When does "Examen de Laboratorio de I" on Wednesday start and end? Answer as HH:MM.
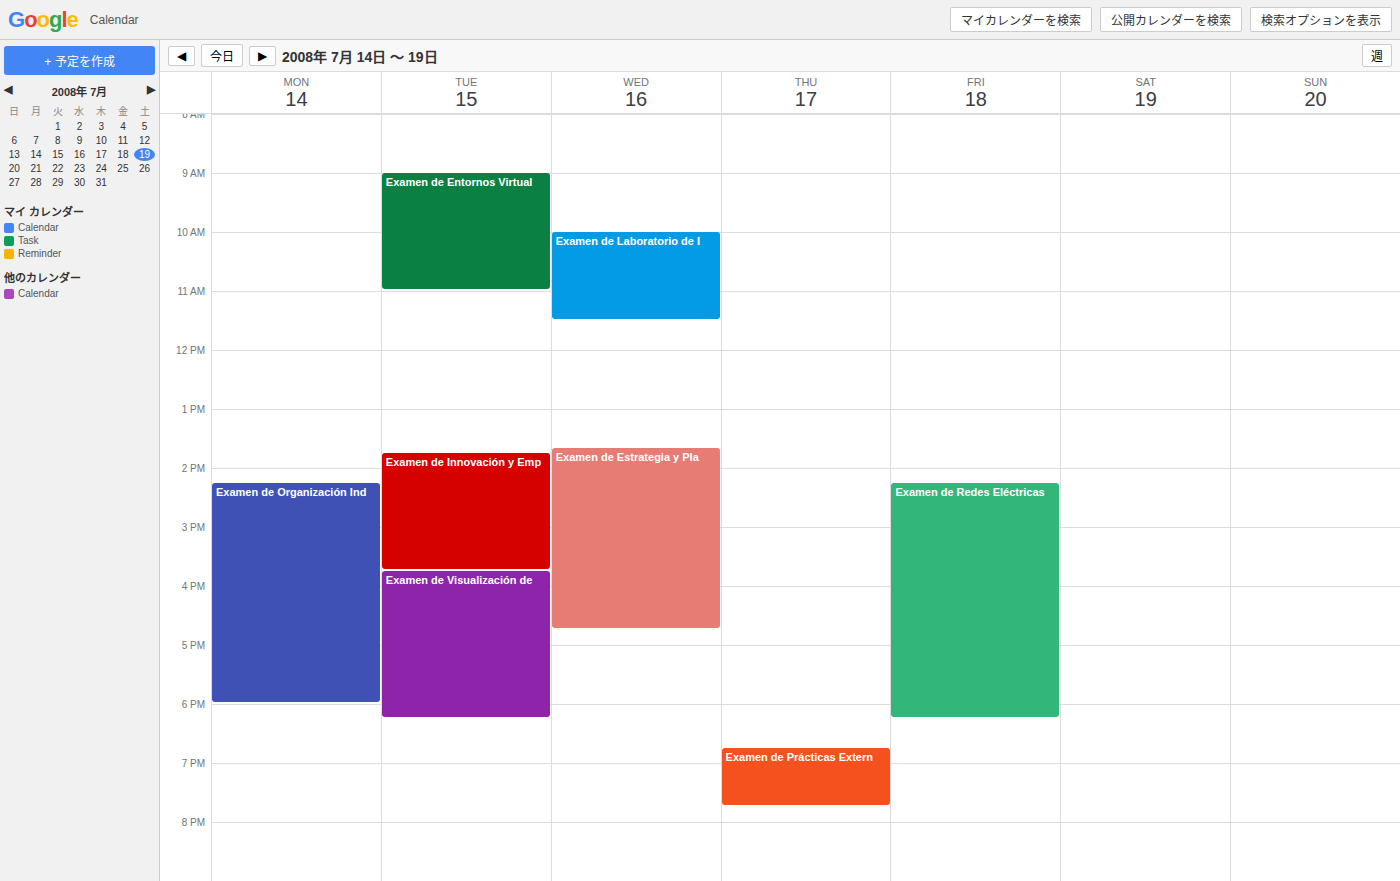
10:00 to 11:30